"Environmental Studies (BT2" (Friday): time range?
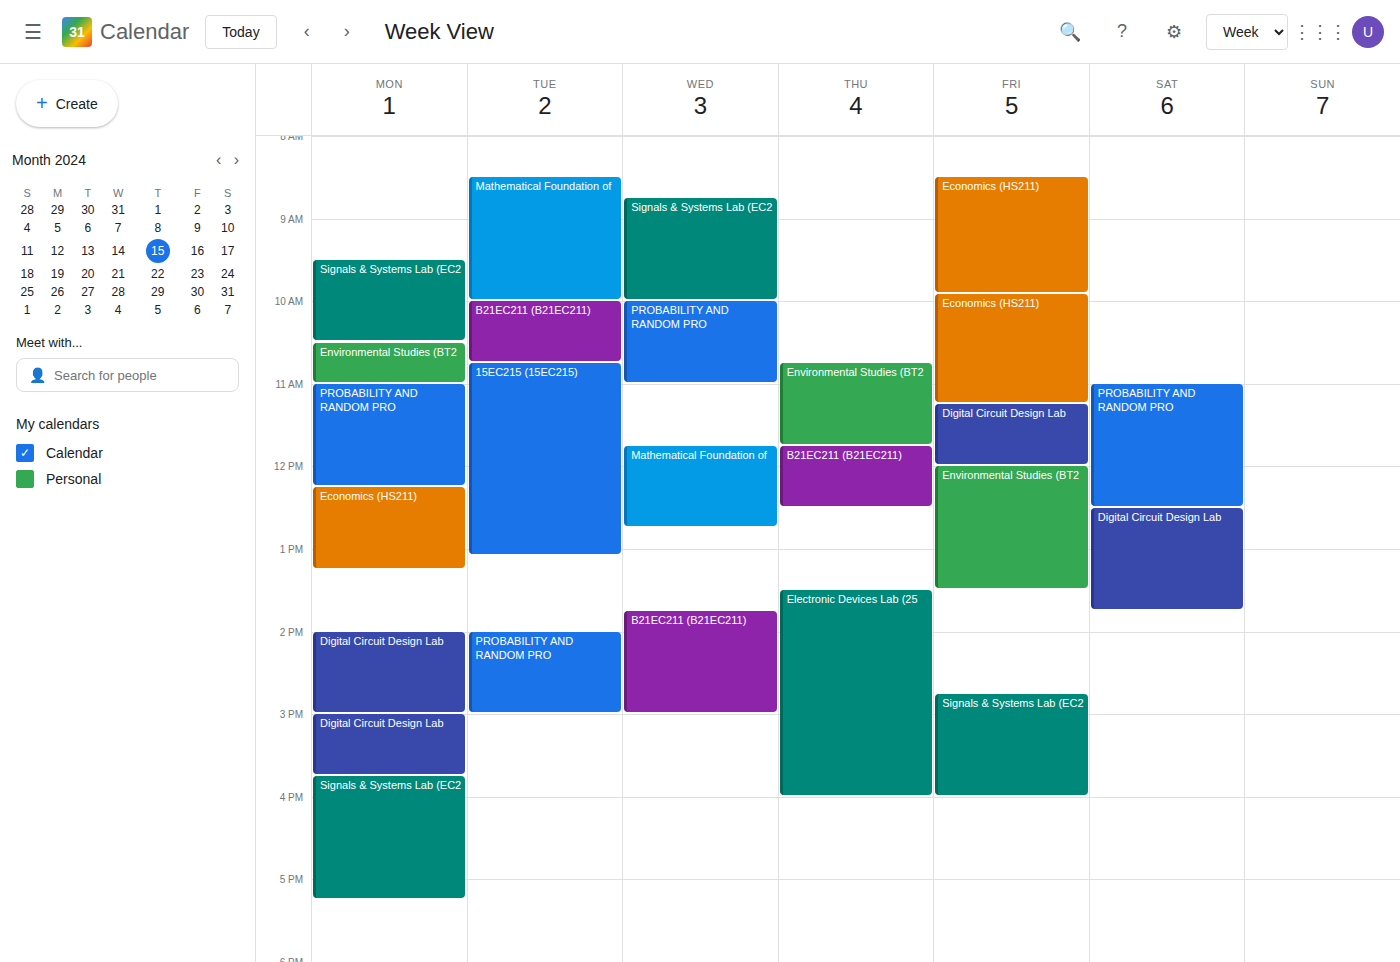
12:00 PM to 1:30 PM